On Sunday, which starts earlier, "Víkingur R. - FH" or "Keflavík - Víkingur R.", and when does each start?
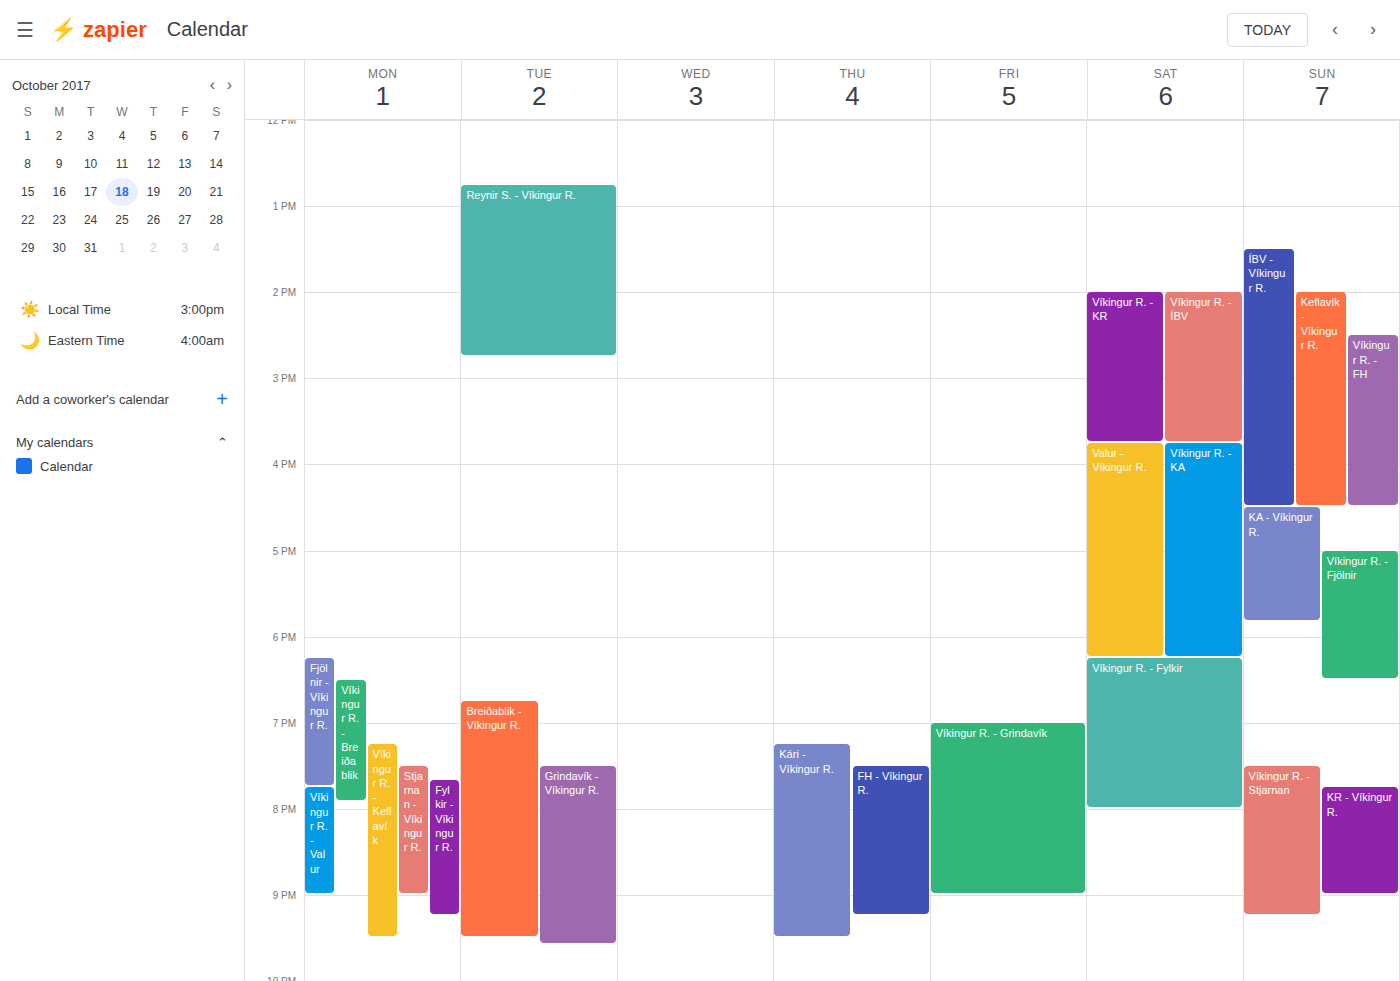
"Keflavík - Víkingur R." 2:00 PM; "Víkingur R. - FH" 2:30 PM.